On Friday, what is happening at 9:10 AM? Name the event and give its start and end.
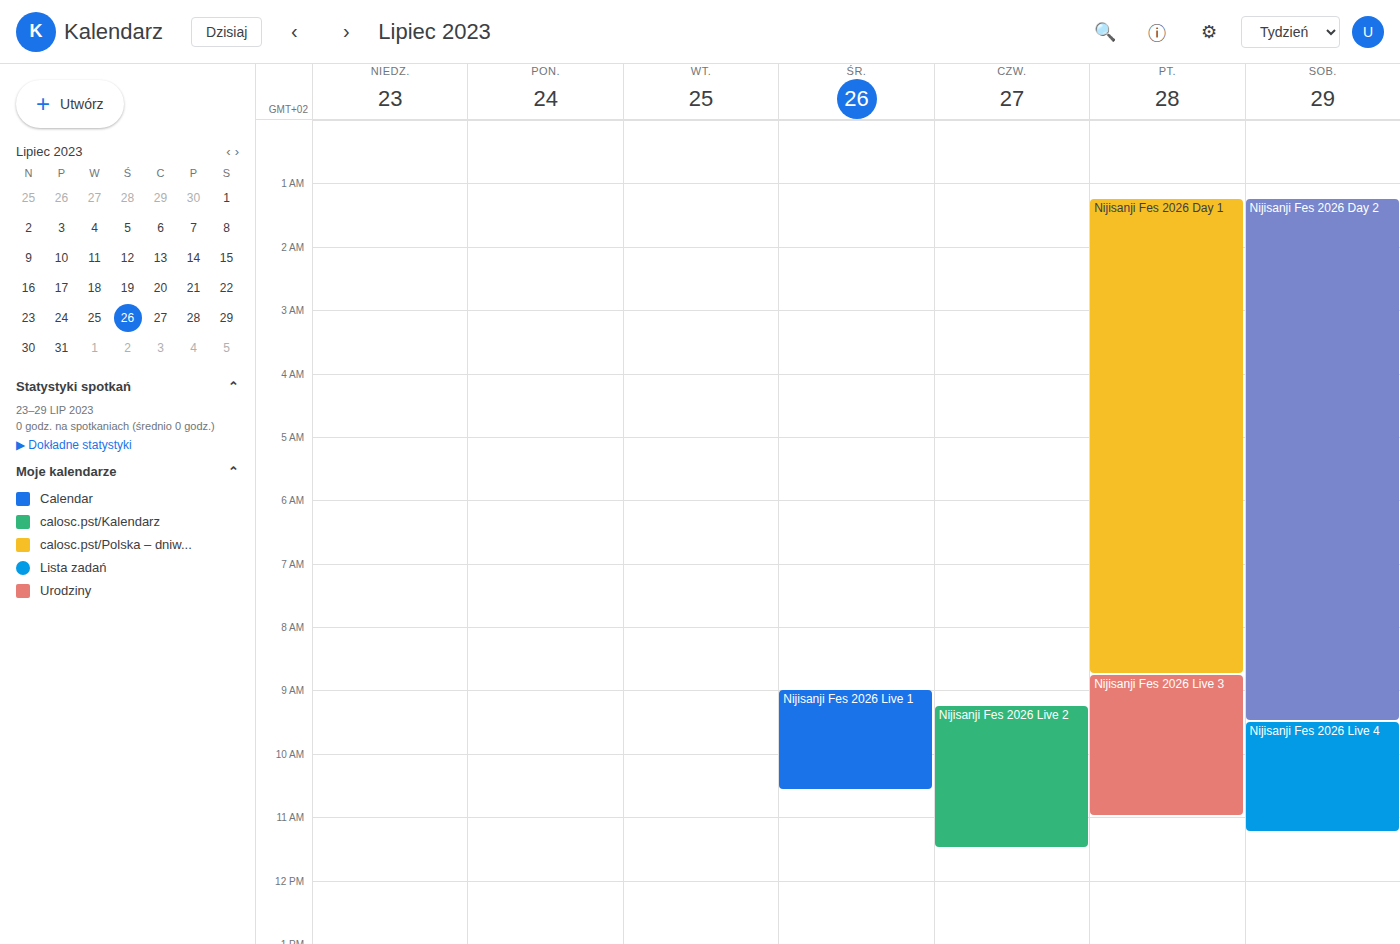
"Nijisanji Fes 2026 Live 3", 8:45 AM to 11:00 AM